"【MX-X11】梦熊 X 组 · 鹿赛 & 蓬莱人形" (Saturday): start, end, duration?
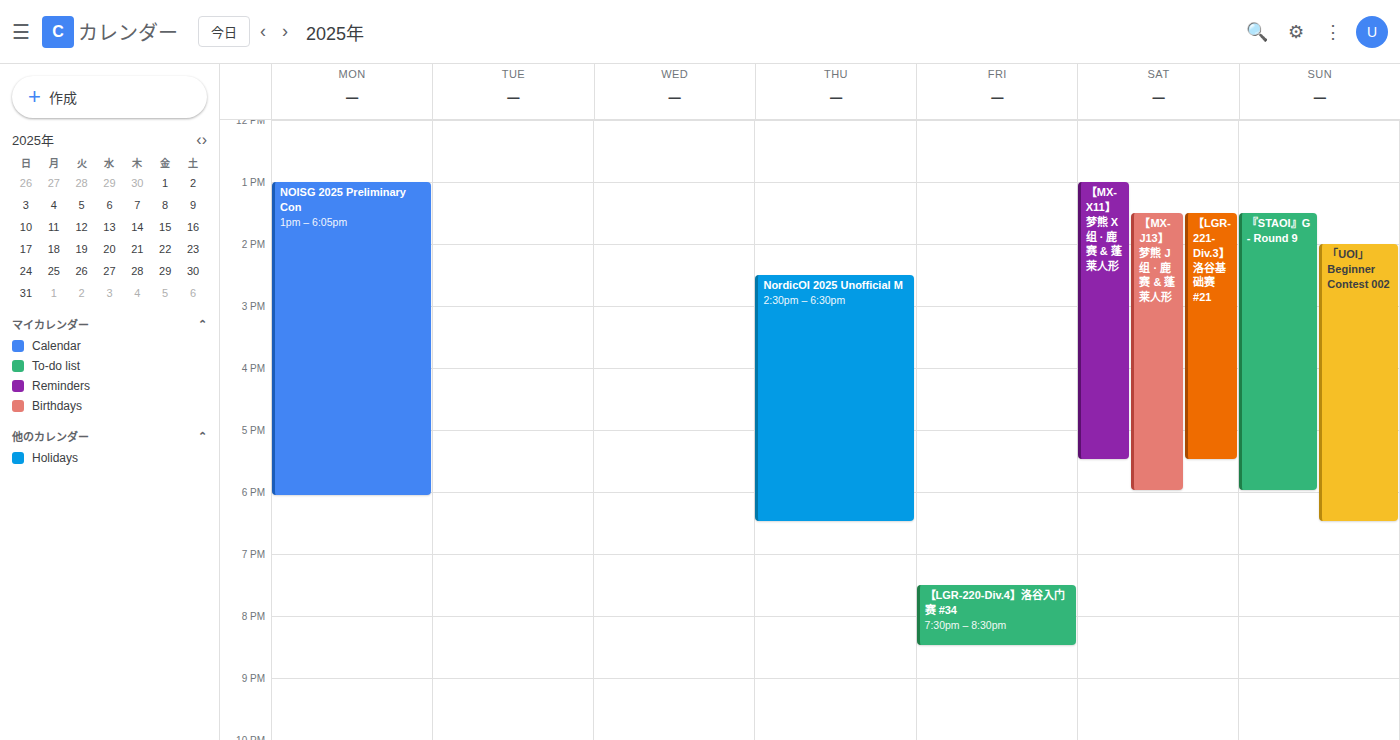
1:00 PM to 5:30 PM, 4 hours 30 minutes